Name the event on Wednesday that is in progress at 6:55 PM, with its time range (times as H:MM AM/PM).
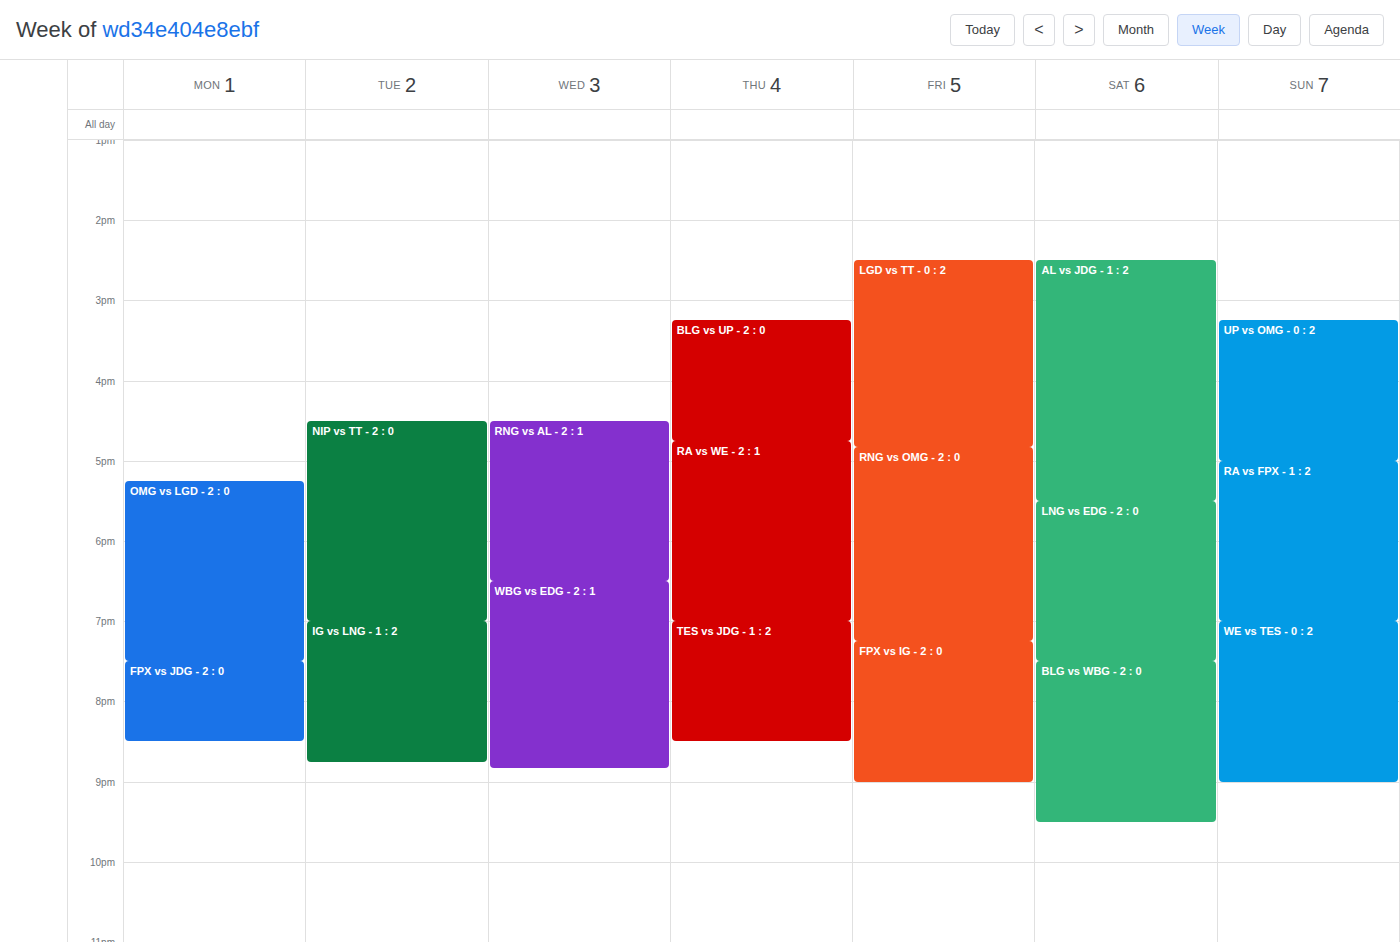
"WBG vs EDG - 2 : 1", 6:30 PM to 8:50 PM